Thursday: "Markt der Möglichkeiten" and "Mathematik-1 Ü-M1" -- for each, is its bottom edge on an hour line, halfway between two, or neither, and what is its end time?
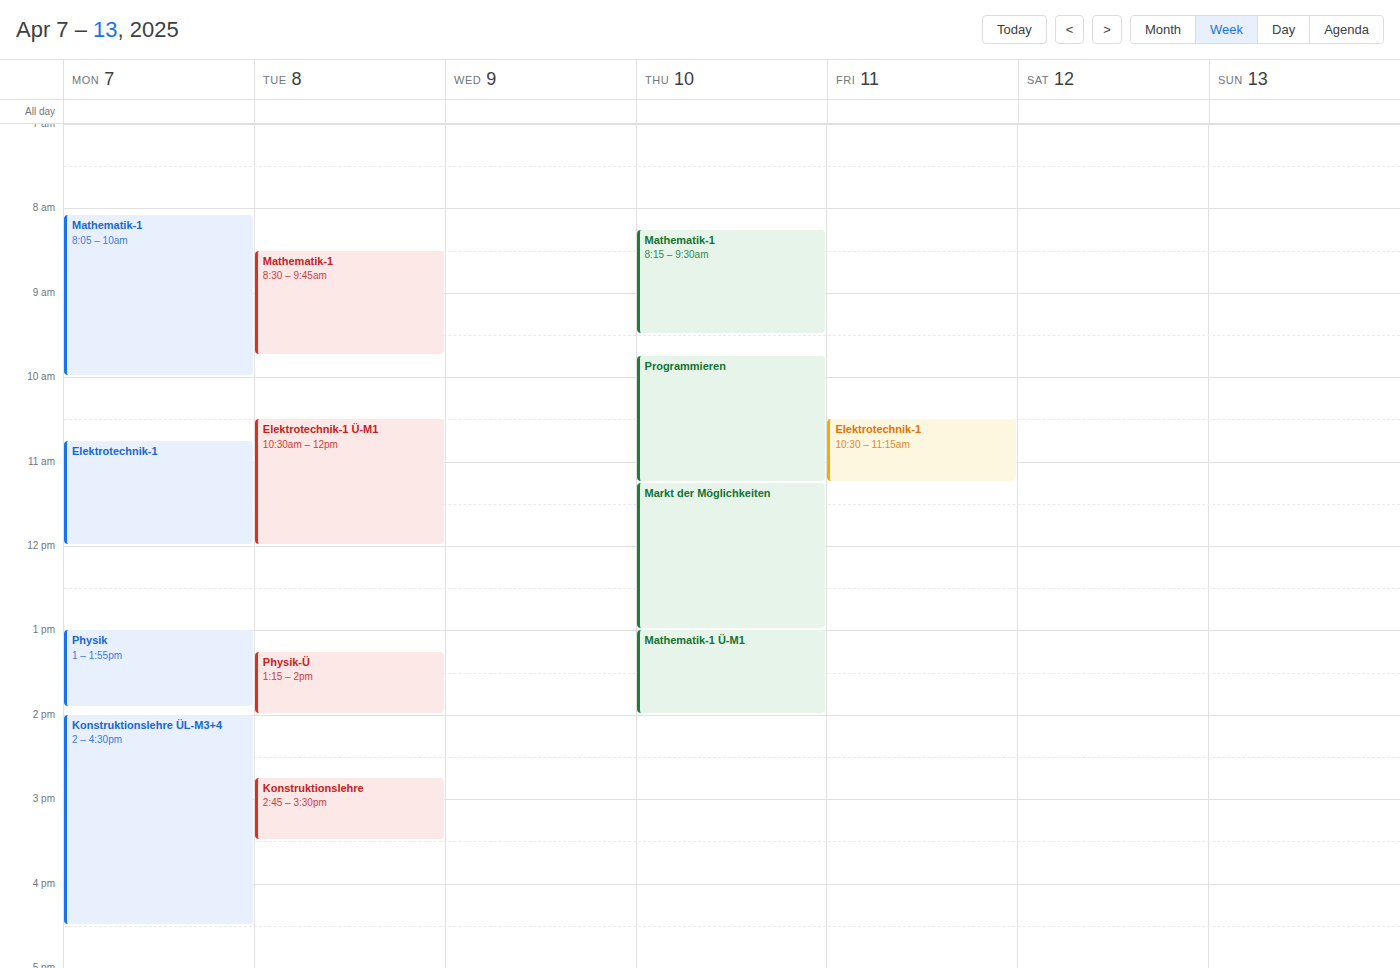
"Markt der Möglichkeiten": 1:00 PM, exactly on the 1 PM line. "Mathematik-1 Ü-M1": 2:00 PM, exactly on the 2 PM line.